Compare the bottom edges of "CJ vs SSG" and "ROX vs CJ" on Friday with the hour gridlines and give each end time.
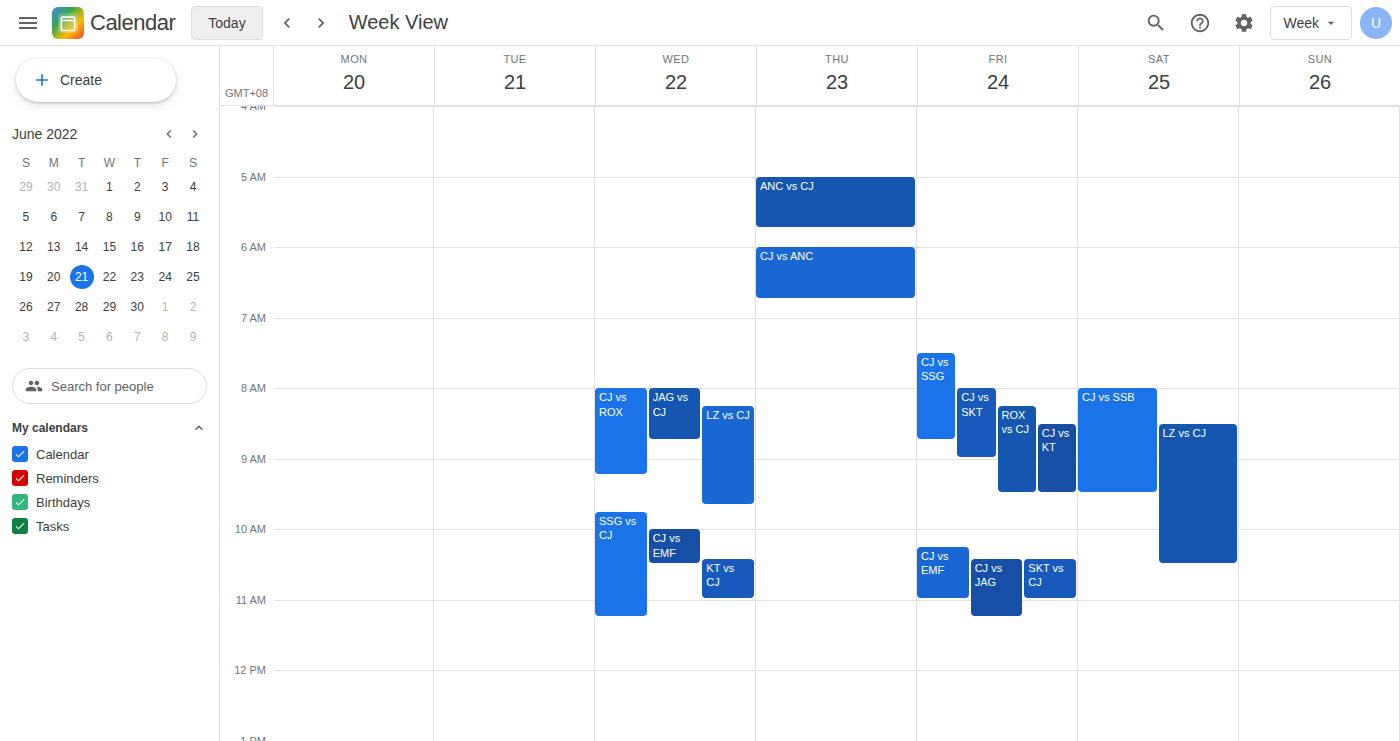
"CJ vs SSG": 8:45 AM, neither: three quarters of the way from the 8 AM line to the 9 AM line. "ROX vs CJ": 9:30 AM, halfway between the 9 AM and 10 AM lines.